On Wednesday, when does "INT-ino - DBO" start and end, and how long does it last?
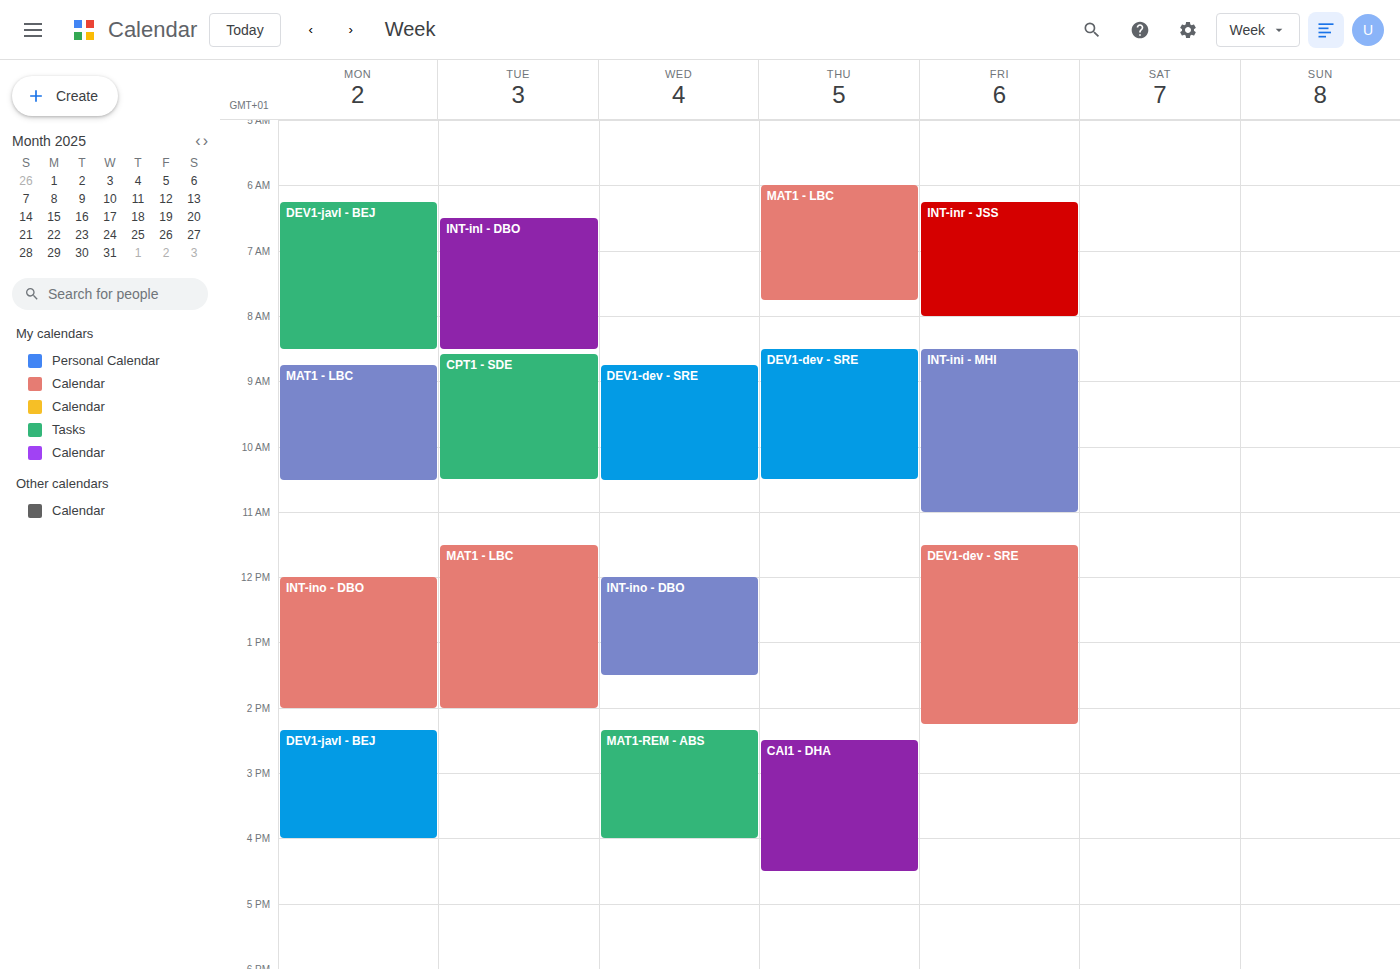
12:00 PM to 1:30 PM, 1 hour 30 minutes